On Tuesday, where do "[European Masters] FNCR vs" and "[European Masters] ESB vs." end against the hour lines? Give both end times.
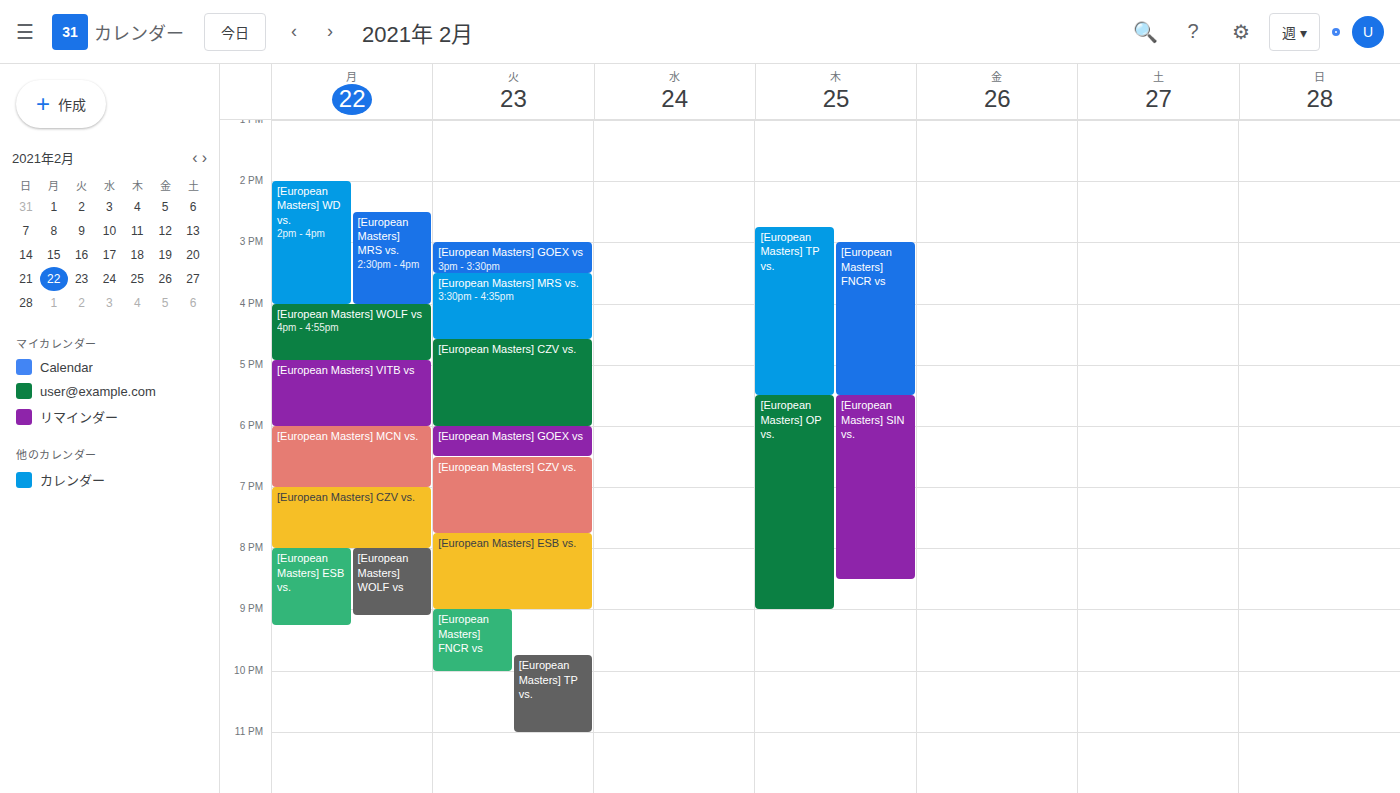
"[European Masters] FNCR vs": 10:00 PM, exactly on the 10 PM line. "[European Masters] ESB vs.": 9:00 PM, exactly on the 9 PM line.